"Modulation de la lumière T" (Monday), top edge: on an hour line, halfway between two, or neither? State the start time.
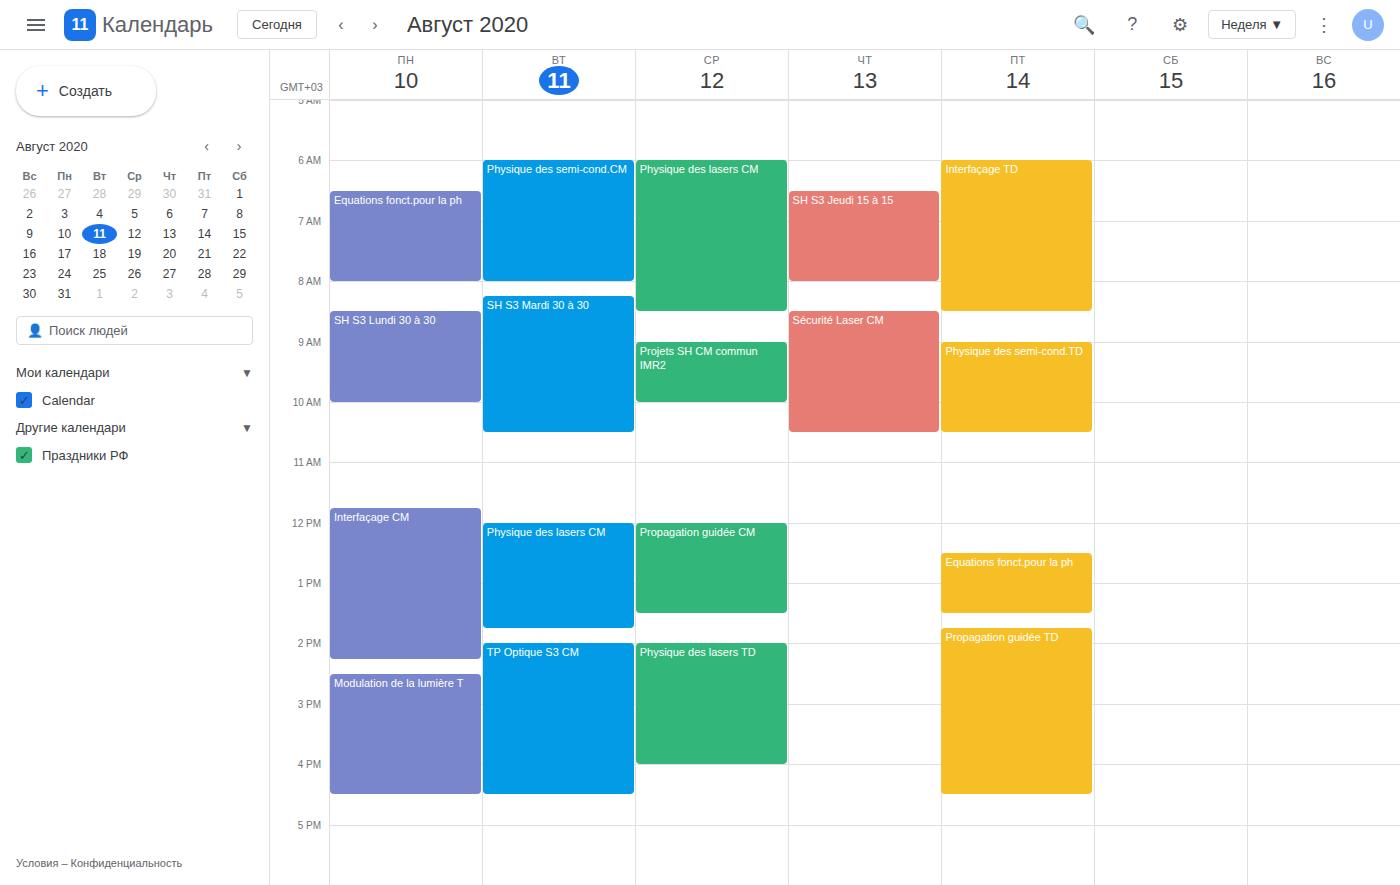
2:30 PM -- halfway between the 2 PM and 3 PM lines.